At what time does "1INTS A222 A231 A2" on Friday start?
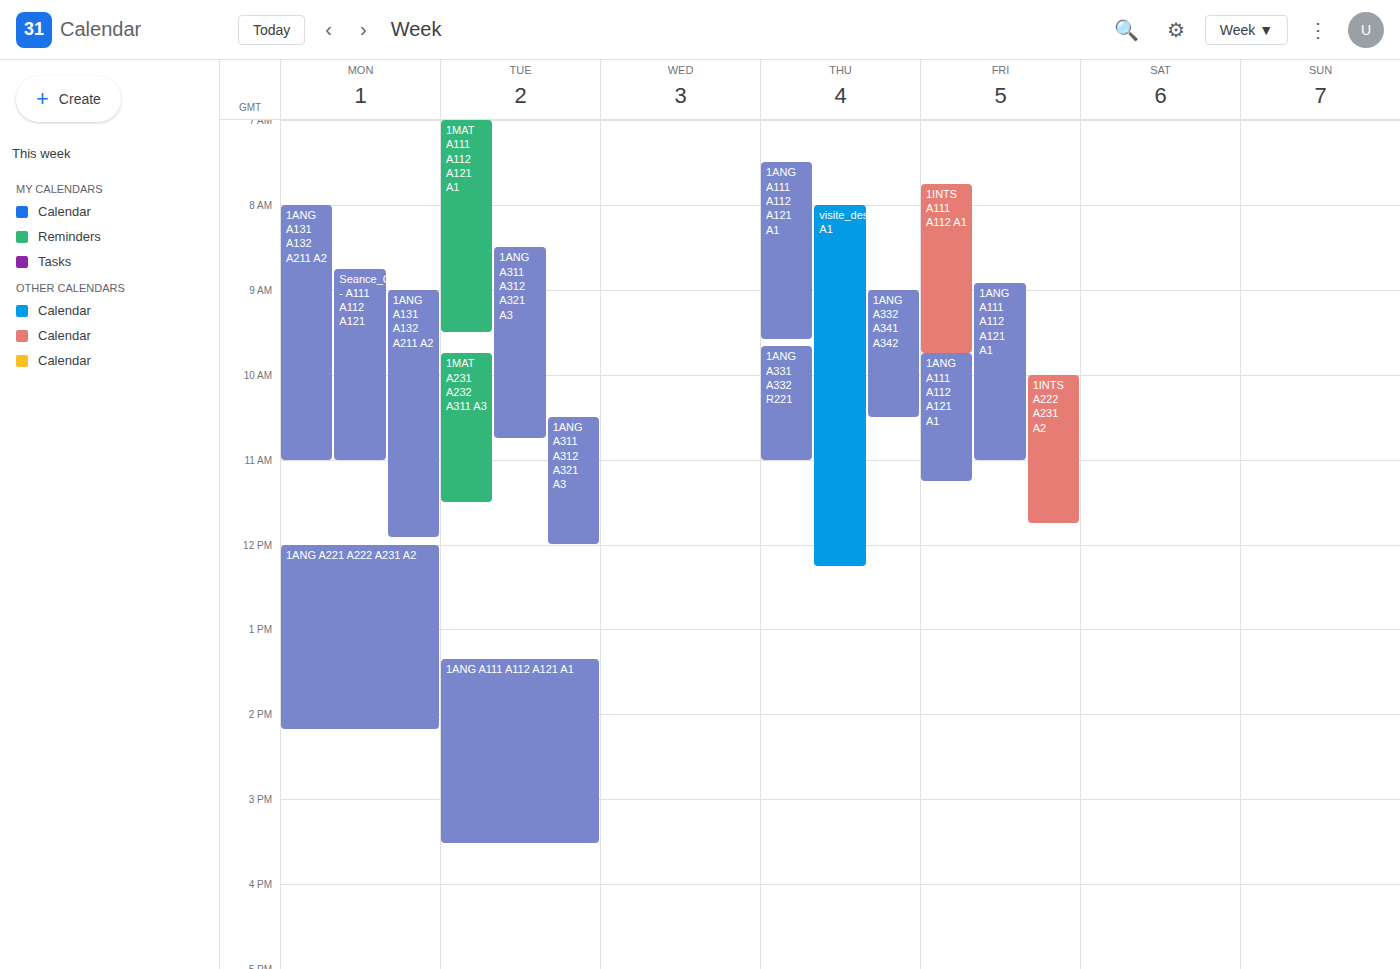
10:00 AM